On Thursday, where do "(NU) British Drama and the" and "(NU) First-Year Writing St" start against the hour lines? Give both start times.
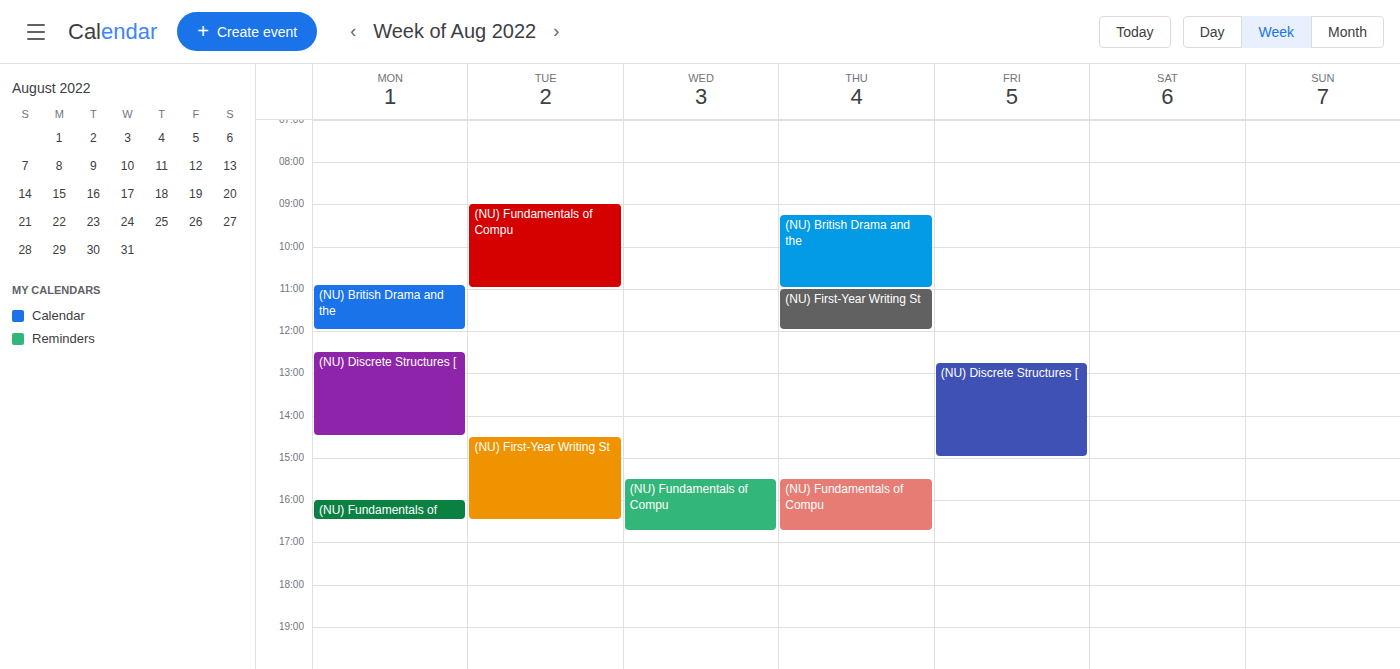
"(NU) British Drama and the": 9:15 AM, neither: a quarter of the way from the 9 AM line to the 10 AM line. "(NU) First-Year Writing St": 11:00 AM, exactly on the 11 AM line.